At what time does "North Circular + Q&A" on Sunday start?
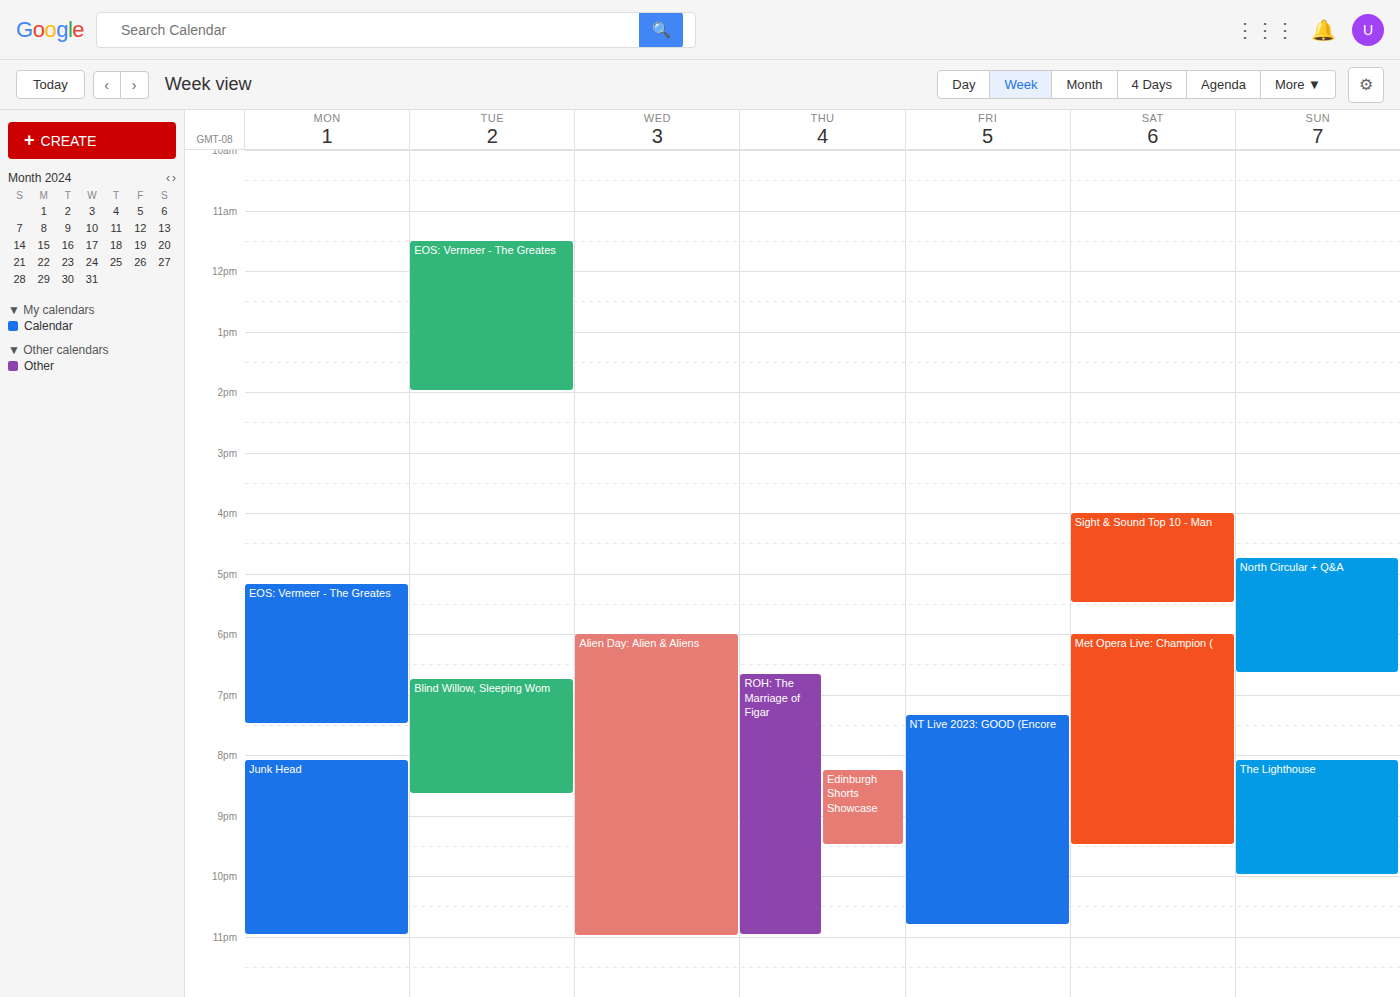
4:45 PM